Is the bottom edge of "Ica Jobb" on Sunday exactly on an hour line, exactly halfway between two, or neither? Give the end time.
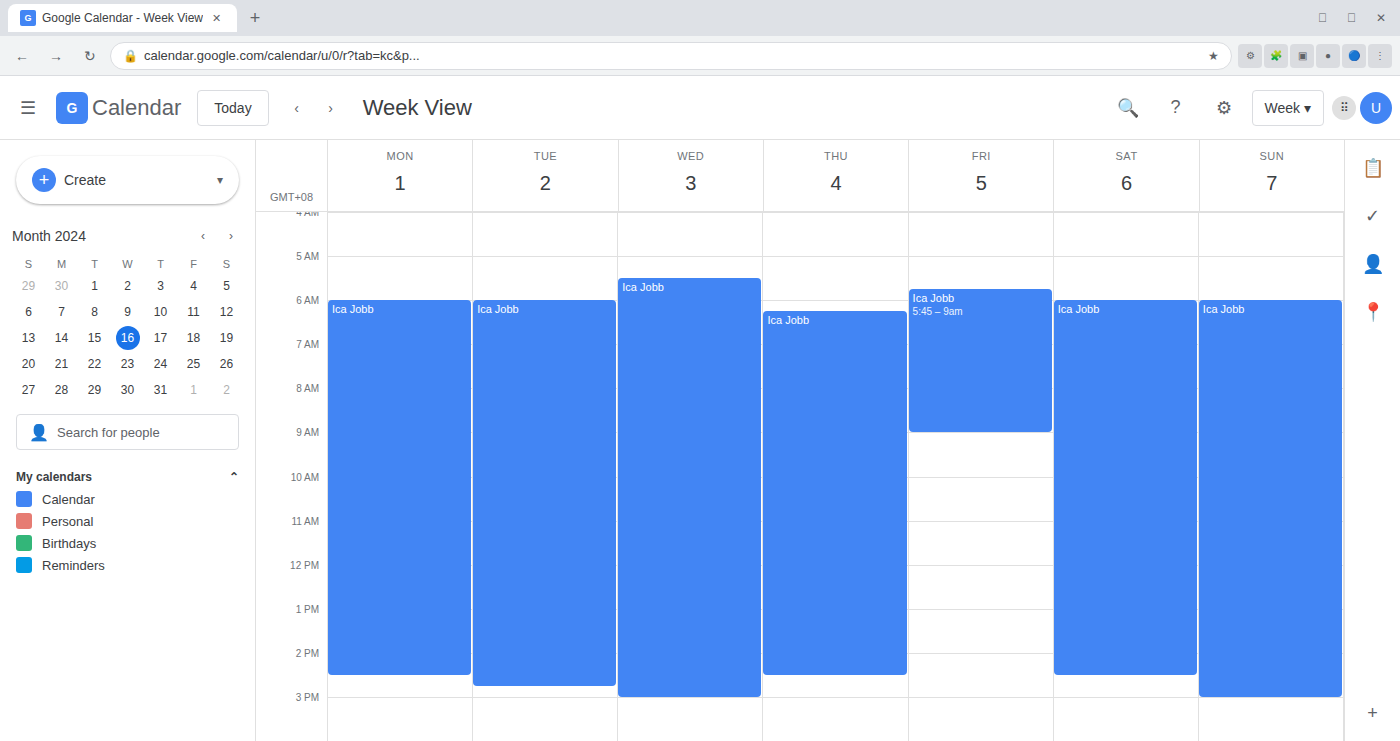
3:00 PM -- exactly on the 3 PM line.